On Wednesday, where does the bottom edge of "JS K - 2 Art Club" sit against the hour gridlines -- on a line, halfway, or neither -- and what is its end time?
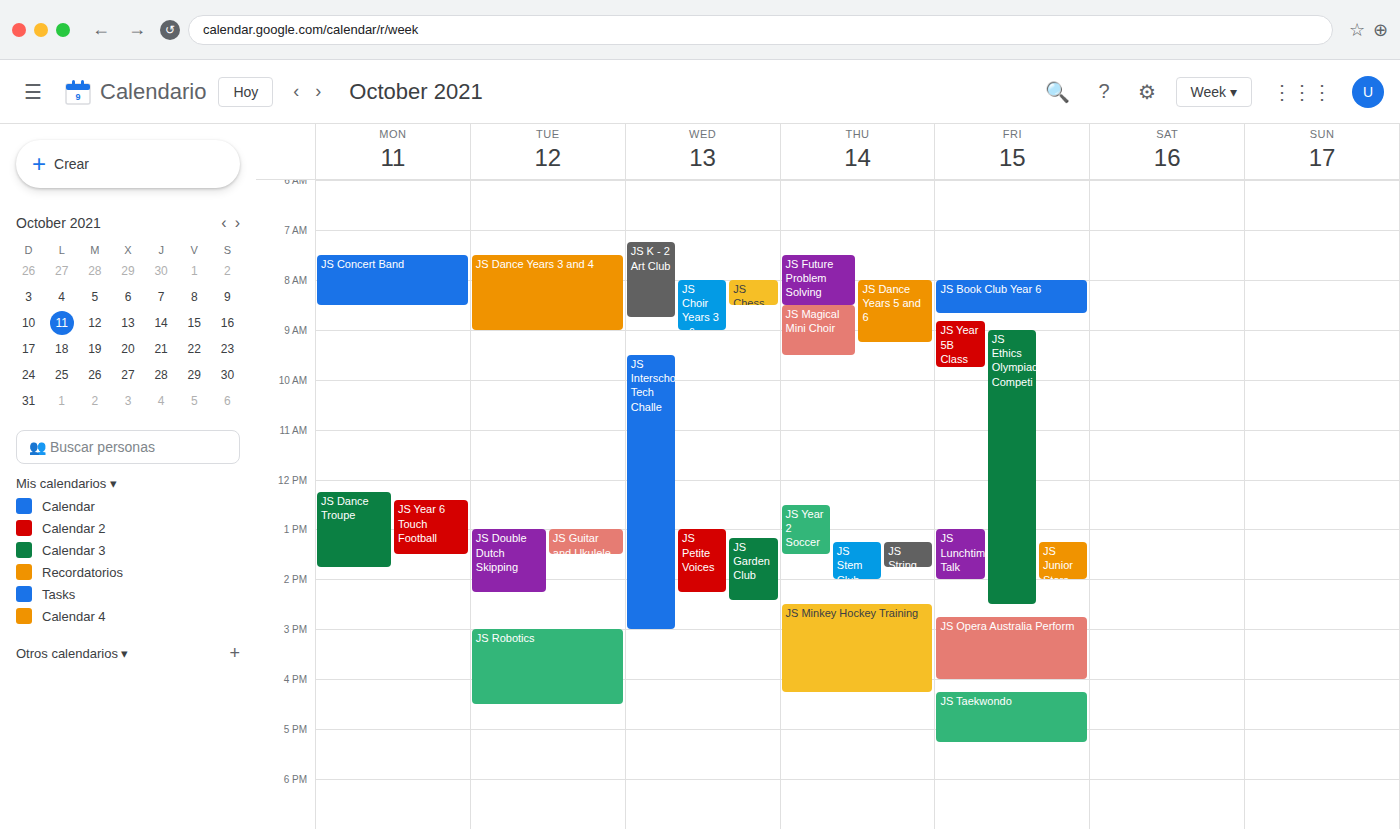
8:45 AM -- neither: three quarters of the way from the 8 AM line to the 9 AM line.